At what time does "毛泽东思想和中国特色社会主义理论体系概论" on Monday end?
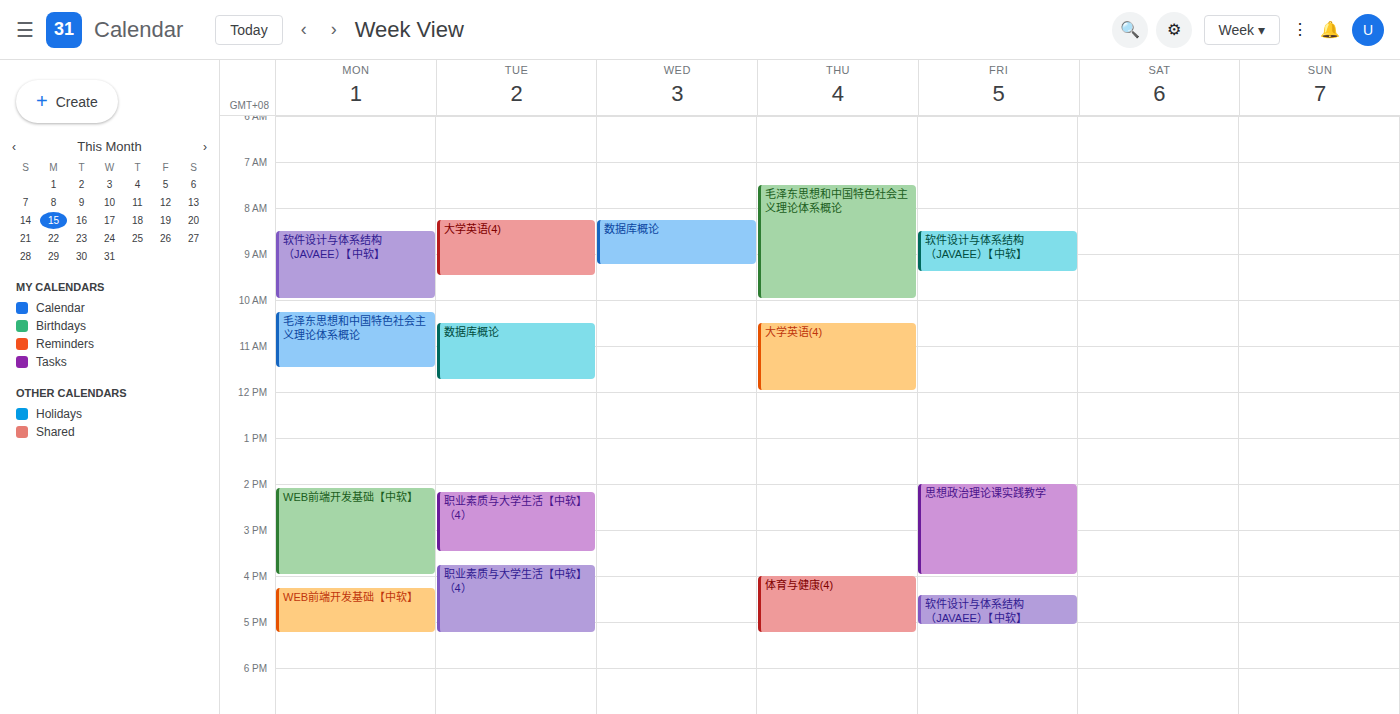
11:30 AM